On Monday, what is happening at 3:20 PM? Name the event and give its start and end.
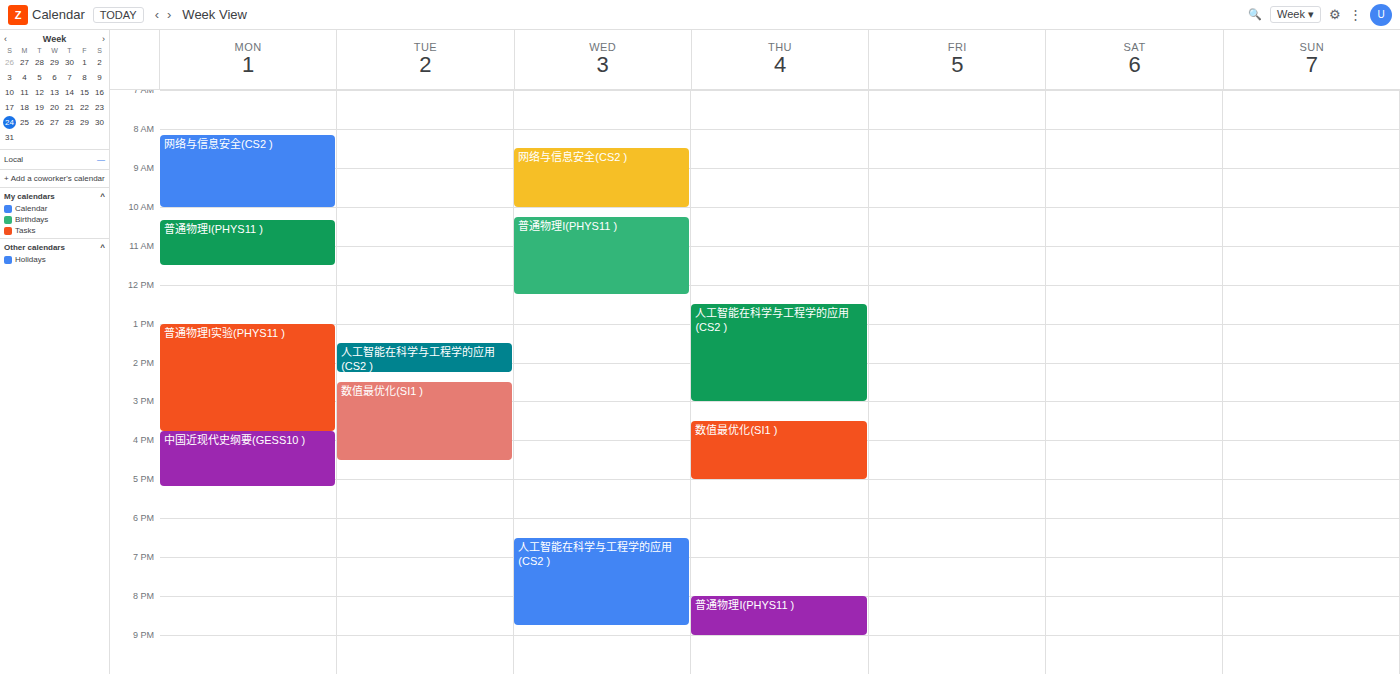
"普通物理I实验(PHYS11 )", 1:00 PM to 3:45 PM